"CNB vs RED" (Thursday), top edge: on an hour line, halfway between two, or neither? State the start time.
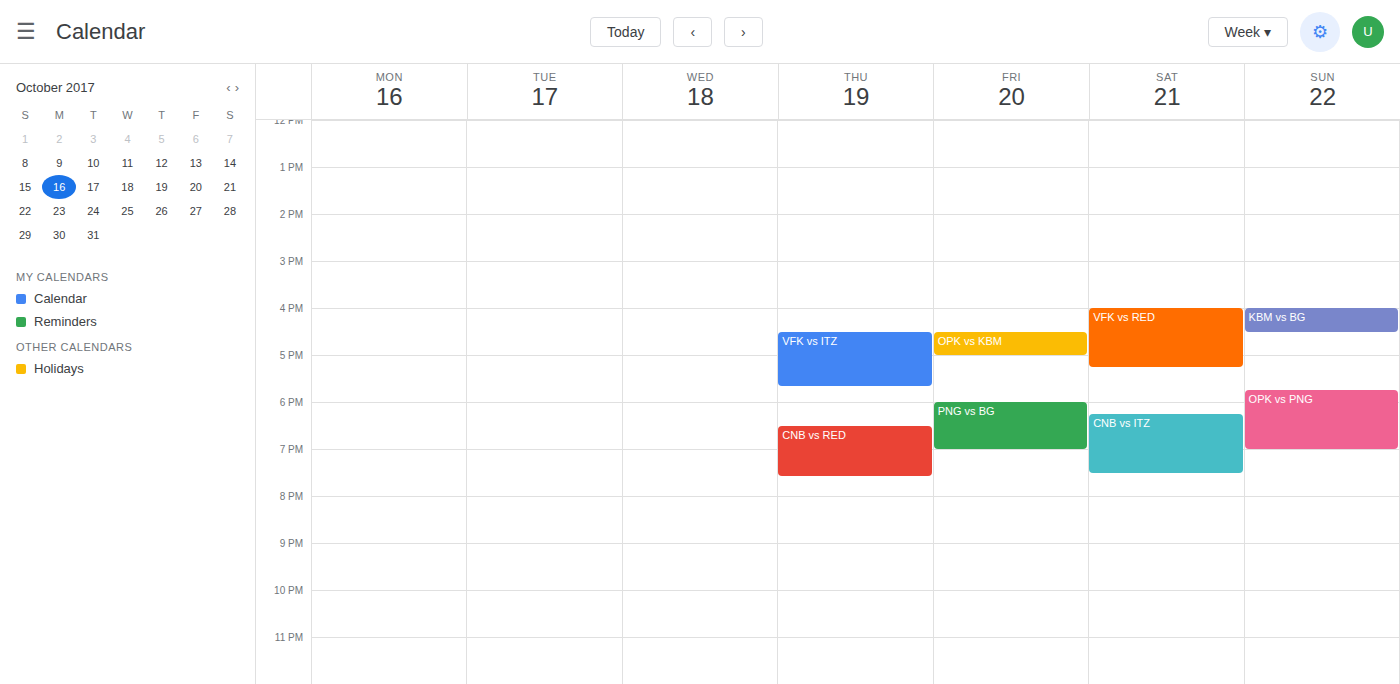
6:30 PM -- halfway between the 6 PM and 7 PM lines.